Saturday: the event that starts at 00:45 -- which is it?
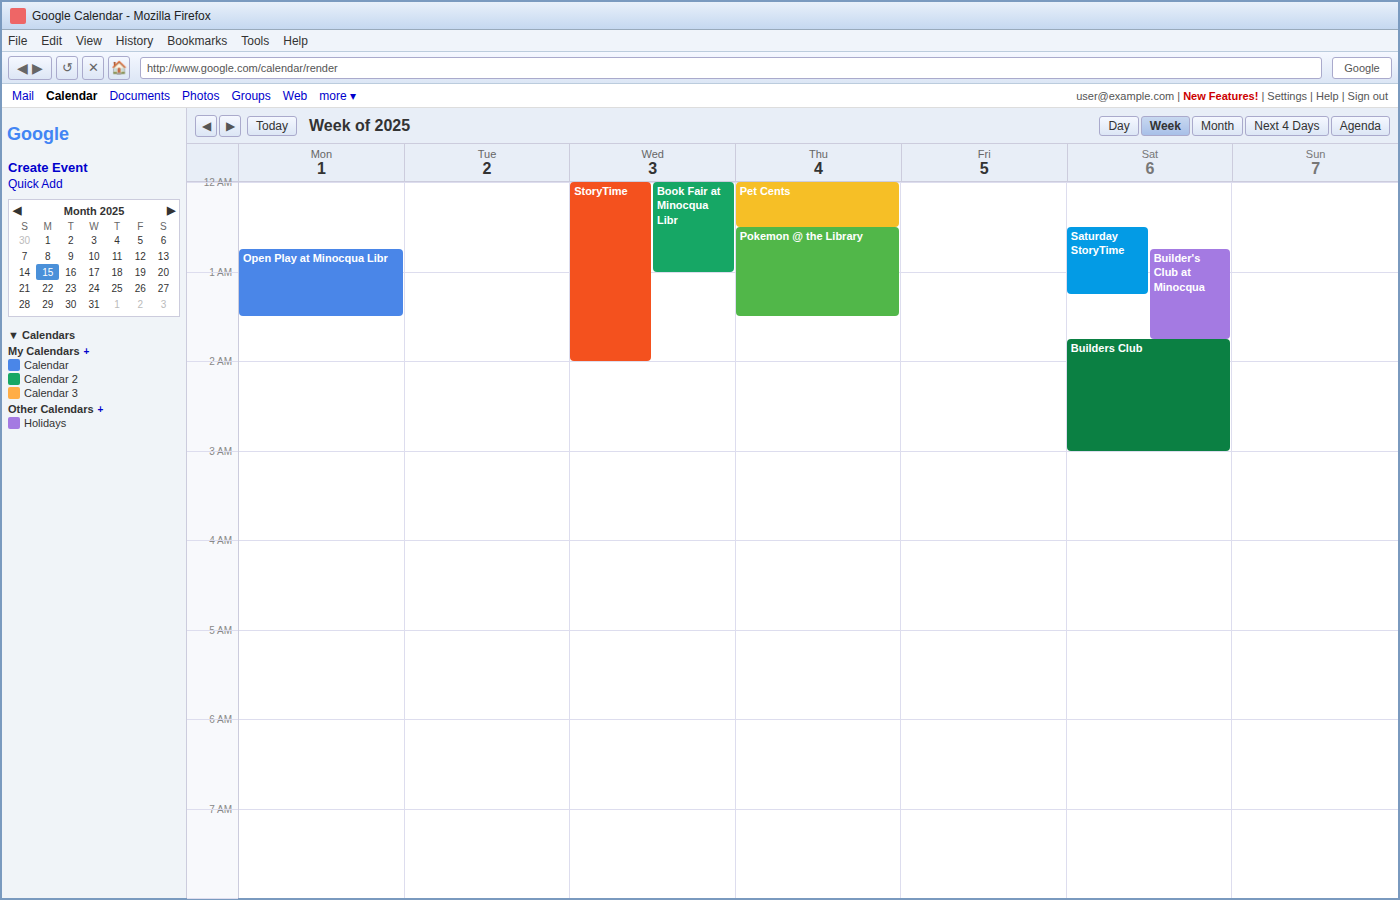
"Builder's Club at Minocqua"